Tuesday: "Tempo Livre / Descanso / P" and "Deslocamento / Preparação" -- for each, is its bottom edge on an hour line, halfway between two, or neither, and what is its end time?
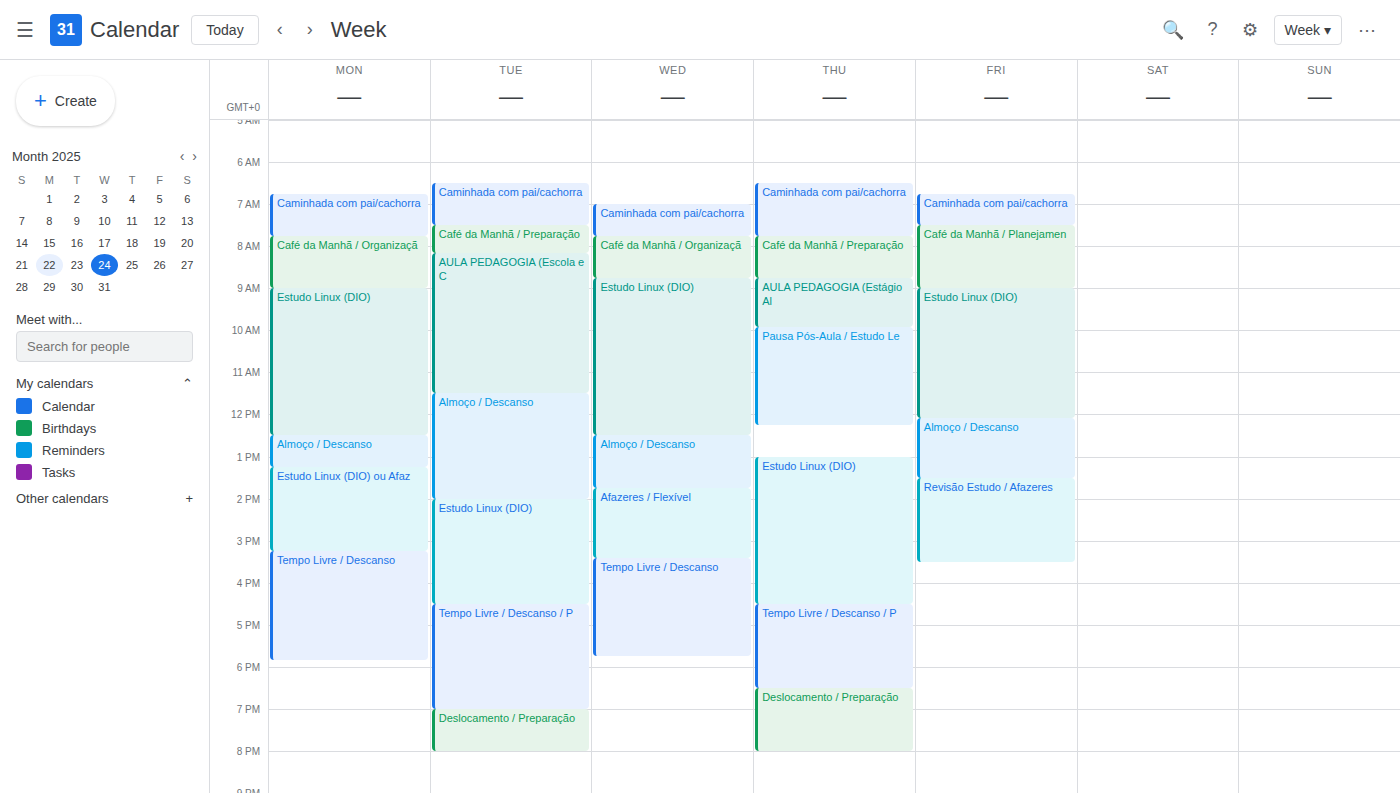
"Tempo Livre / Descanso / P": 7:00 PM, exactly on the 7 PM line. "Deslocamento / Preparação": 8:00 PM, exactly on the 8 PM line.